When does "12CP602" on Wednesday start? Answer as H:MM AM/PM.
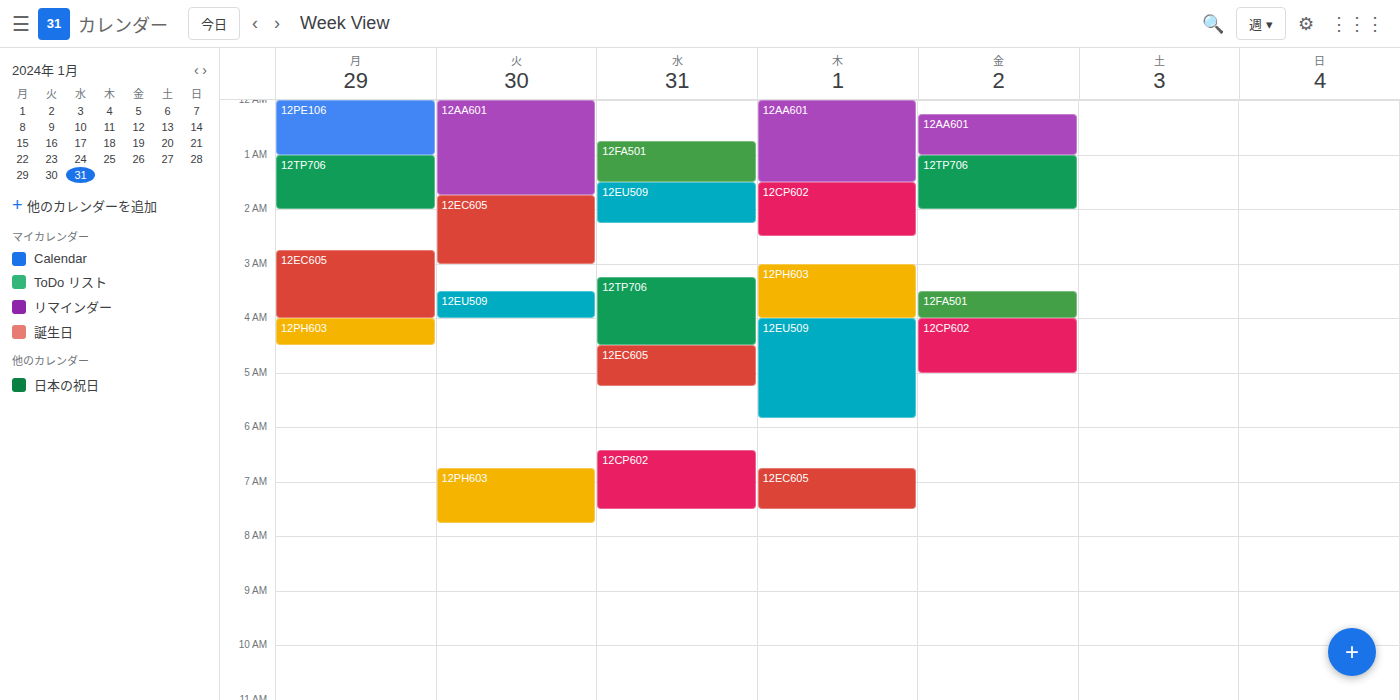
6:25 AM